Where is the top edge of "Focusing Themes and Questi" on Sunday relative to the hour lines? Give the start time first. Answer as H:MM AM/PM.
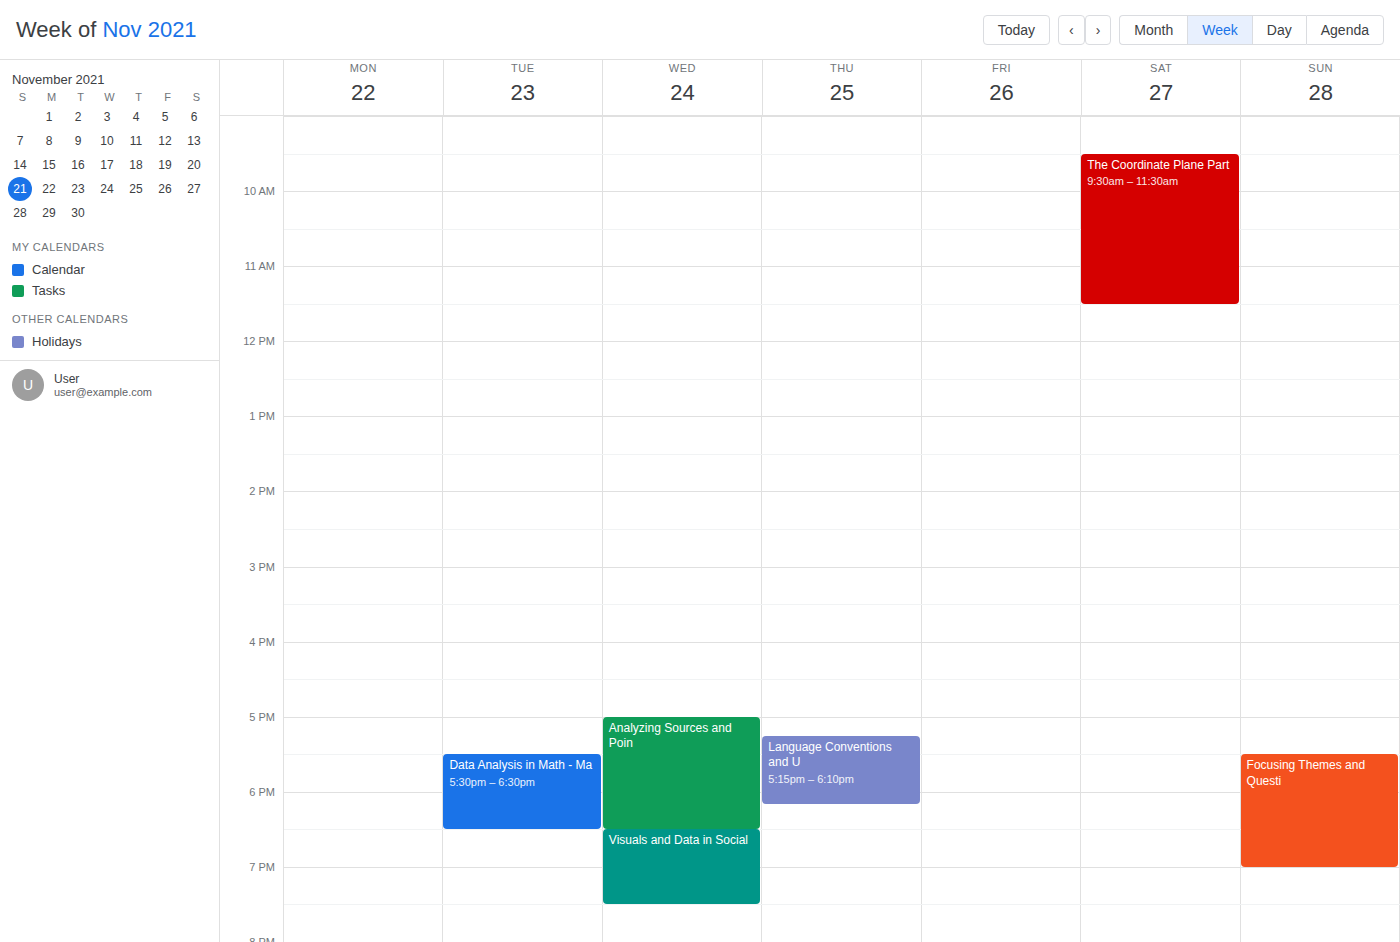
5:30 PM -- halfway between the 5 PM and 6 PM lines.